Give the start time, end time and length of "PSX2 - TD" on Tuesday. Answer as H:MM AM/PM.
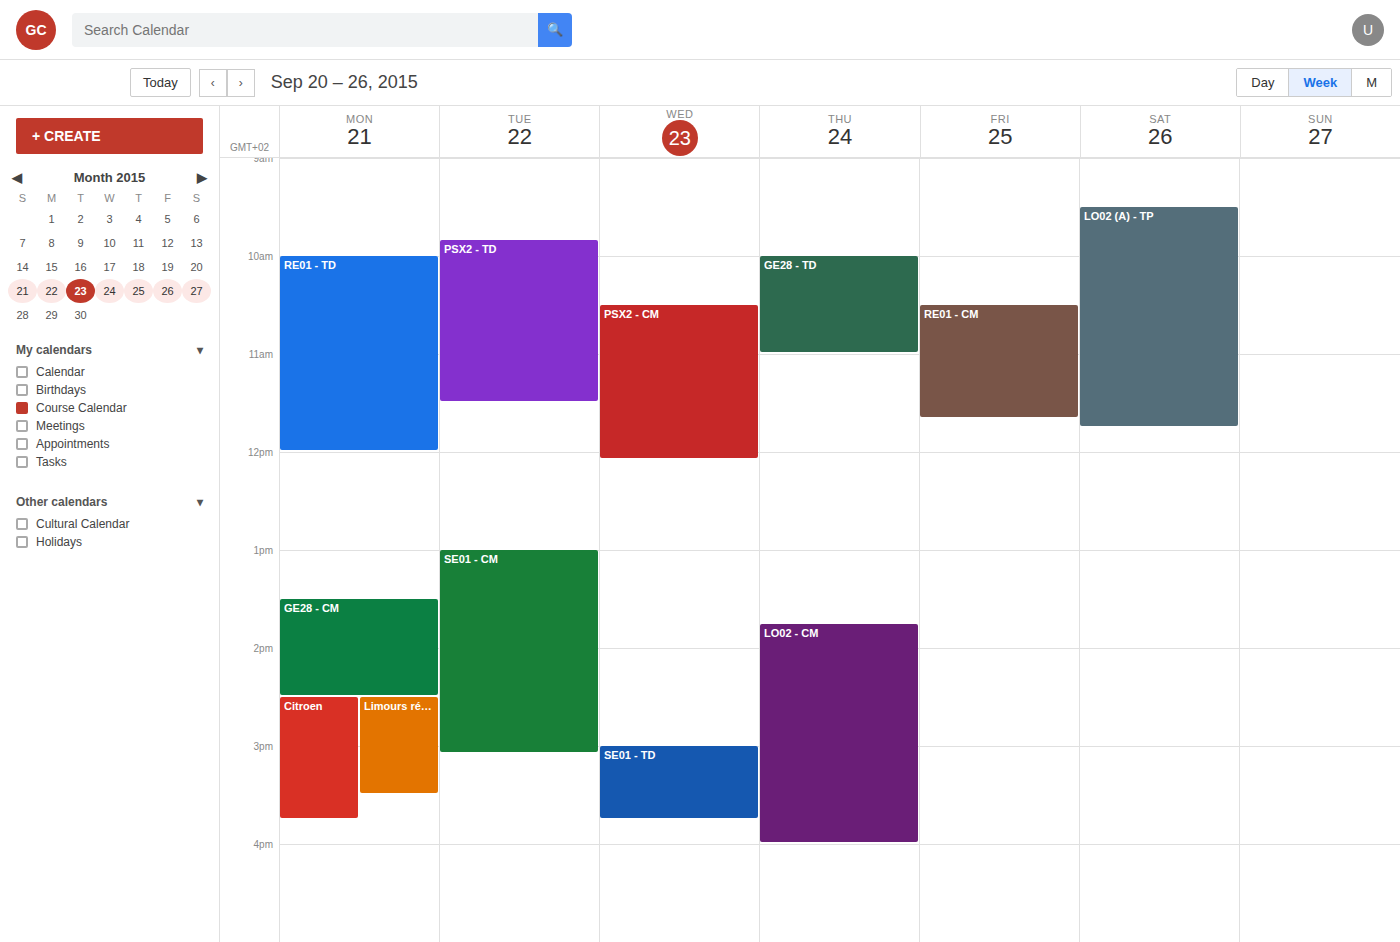
9:50 AM to 11:30 AM, 1 hour 40 minutes